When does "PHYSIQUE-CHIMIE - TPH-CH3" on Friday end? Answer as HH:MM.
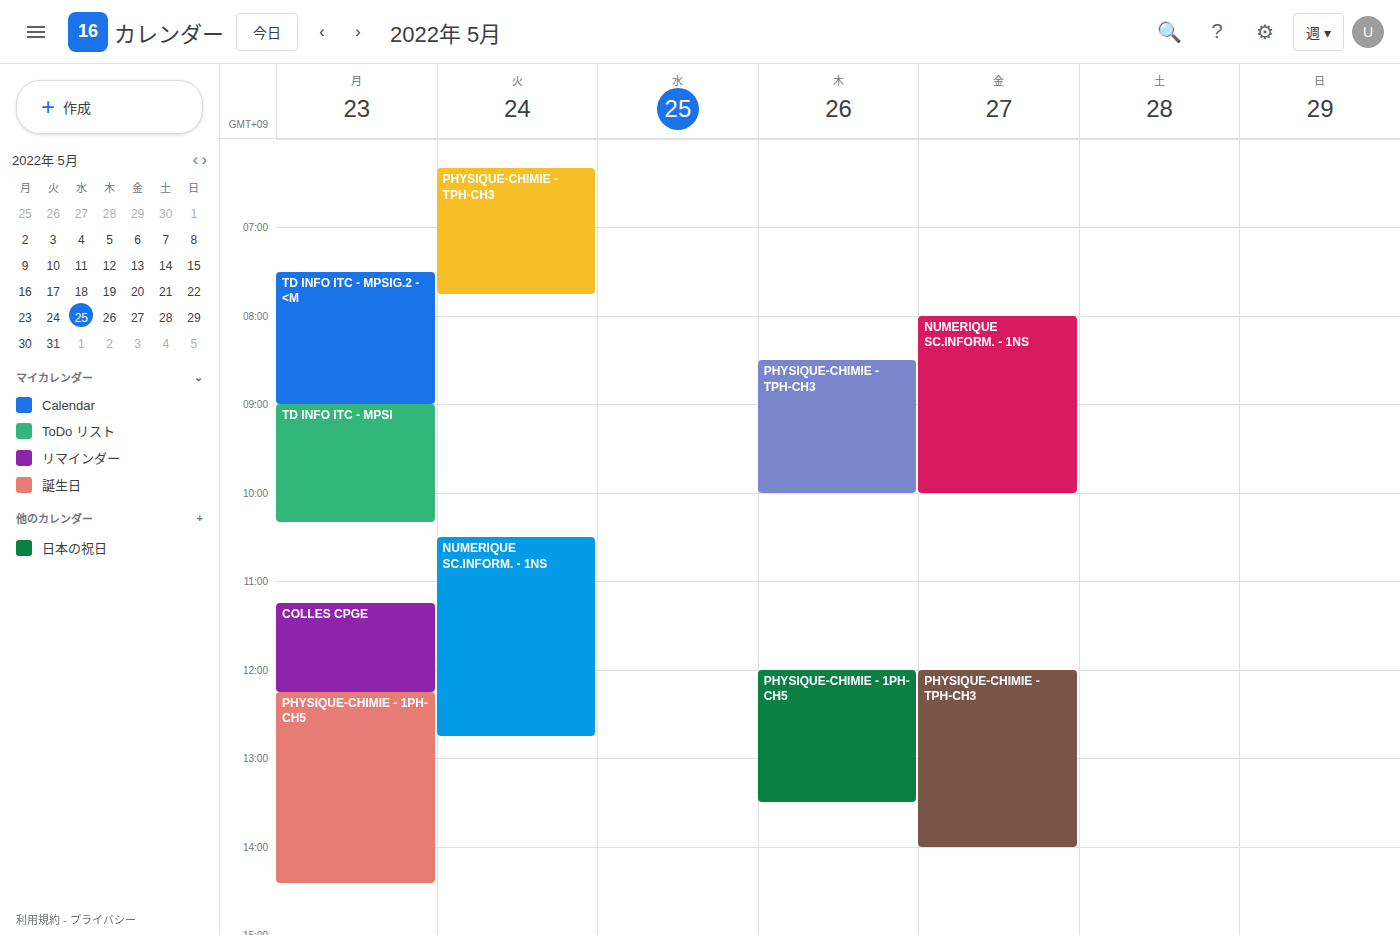
14:00